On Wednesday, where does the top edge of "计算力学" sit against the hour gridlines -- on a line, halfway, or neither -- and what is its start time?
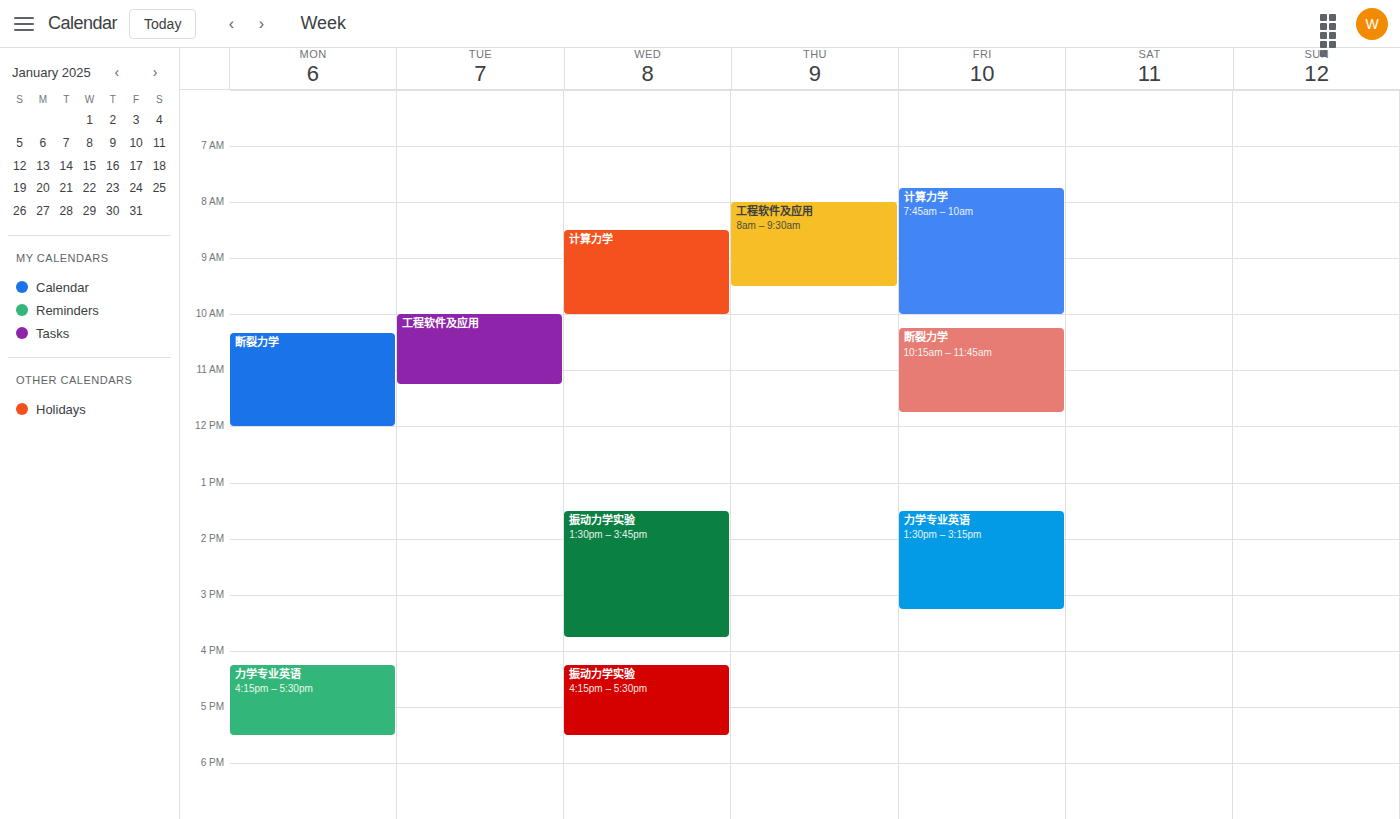
08:30 -- halfway between the 08:00 and 09:00 lines.